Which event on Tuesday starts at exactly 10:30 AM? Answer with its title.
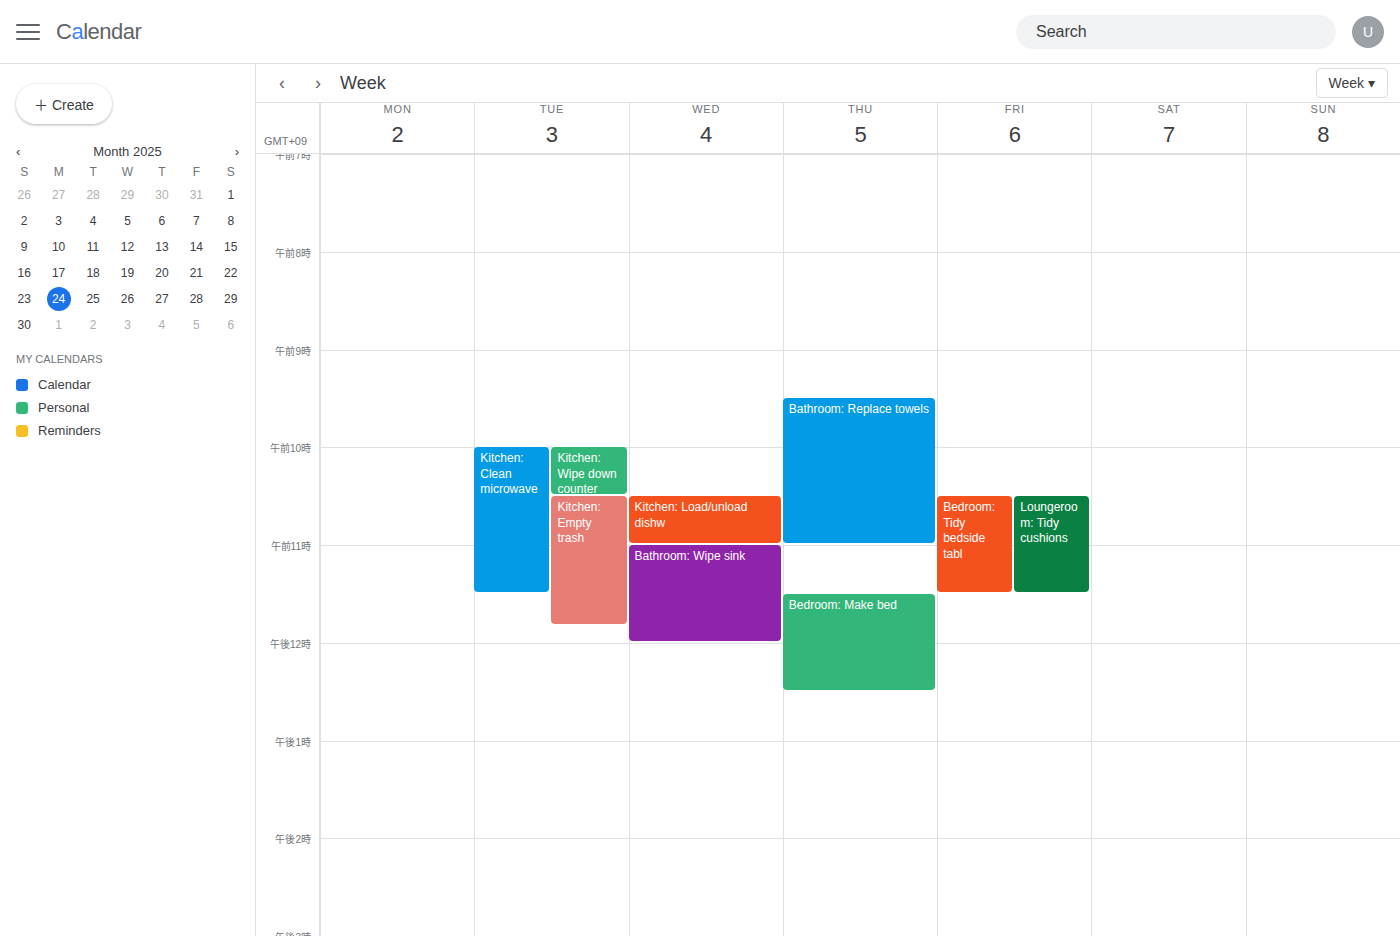
"Kitchen: Empty trash"